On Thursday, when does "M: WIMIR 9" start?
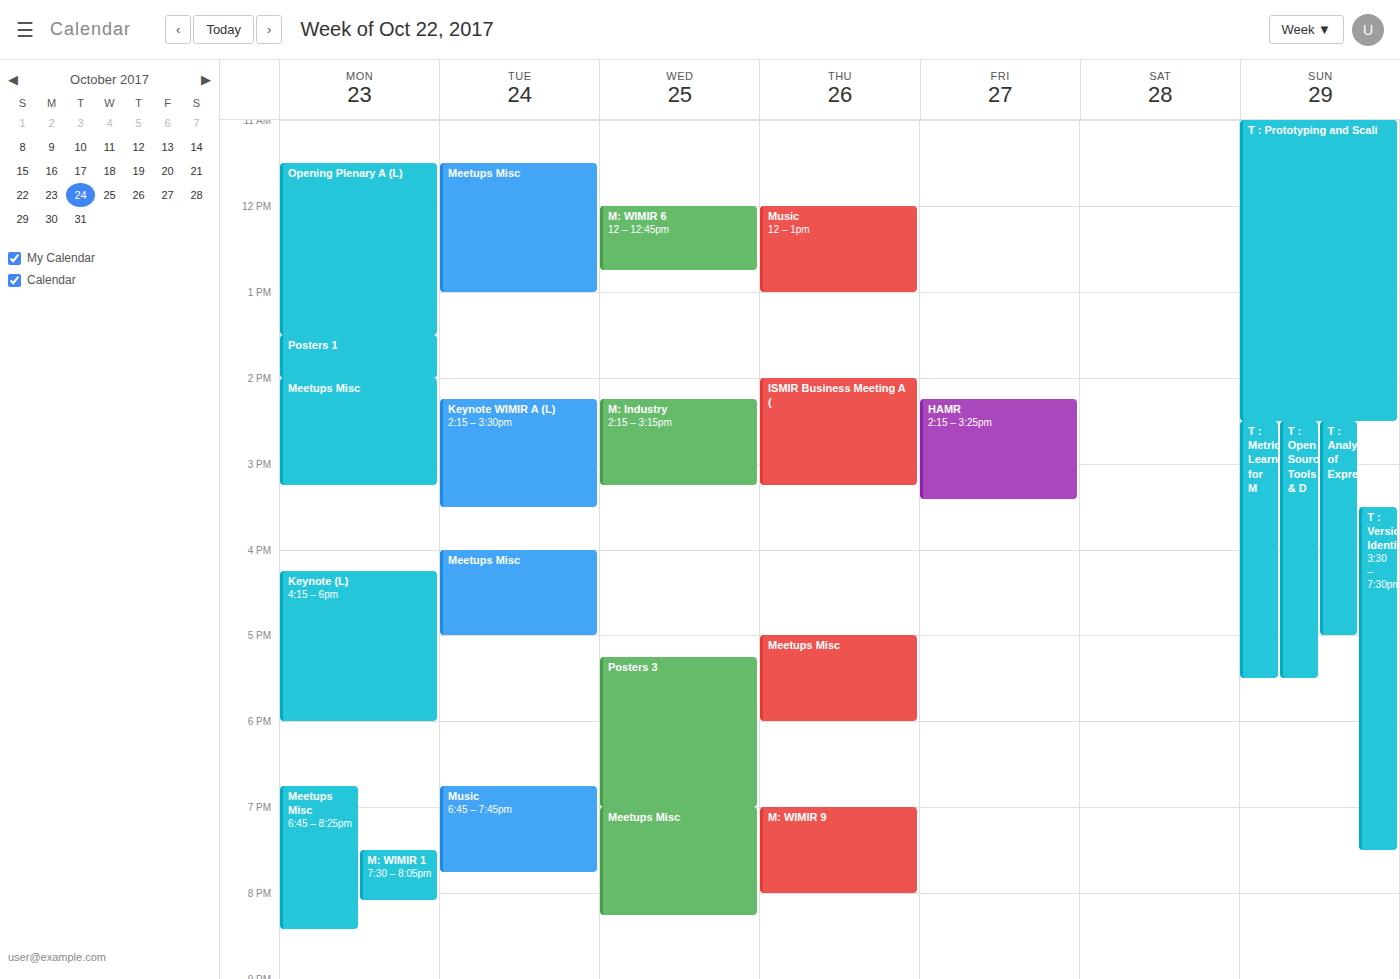
7:00 PM